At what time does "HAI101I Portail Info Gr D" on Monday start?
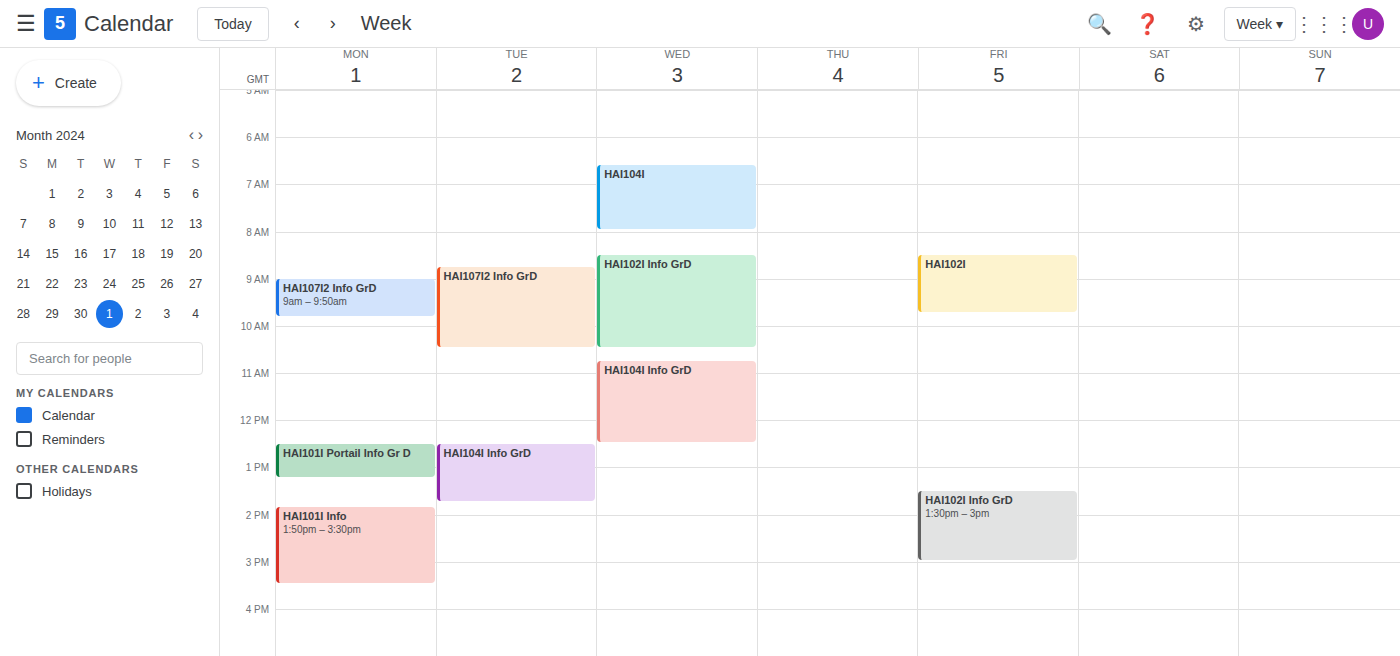
12:30 PM